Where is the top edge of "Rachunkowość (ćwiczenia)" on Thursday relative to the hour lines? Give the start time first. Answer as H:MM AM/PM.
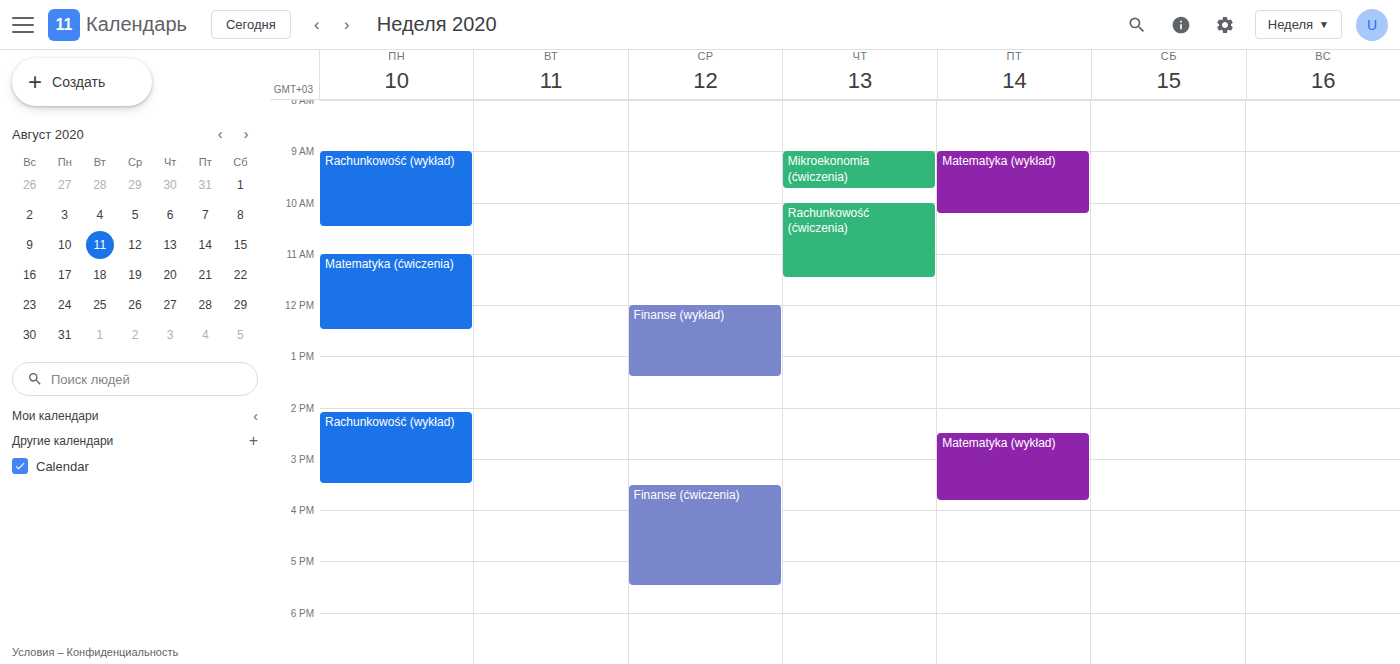
10:00 AM -- exactly on the 10 AM line.